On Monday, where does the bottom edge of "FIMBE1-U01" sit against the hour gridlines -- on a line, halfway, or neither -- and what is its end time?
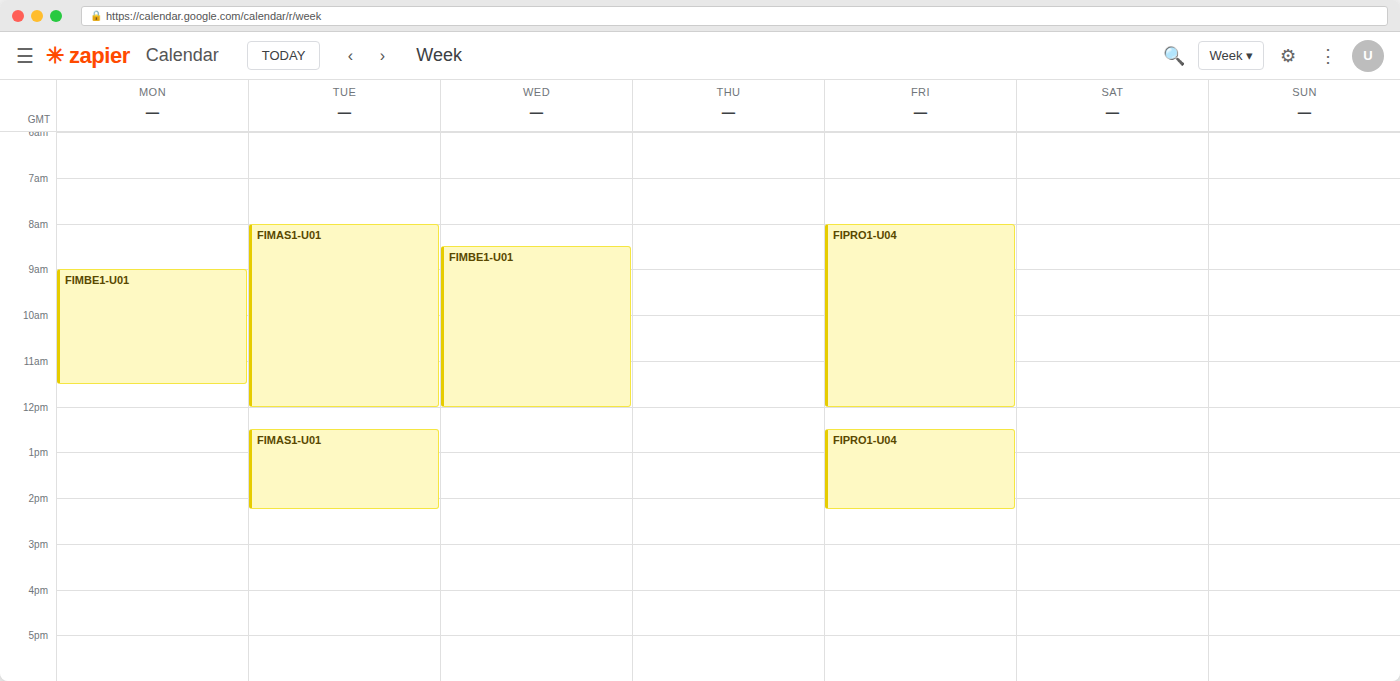
11:30 AM -- halfway between the 11 AM and 12 PM lines.